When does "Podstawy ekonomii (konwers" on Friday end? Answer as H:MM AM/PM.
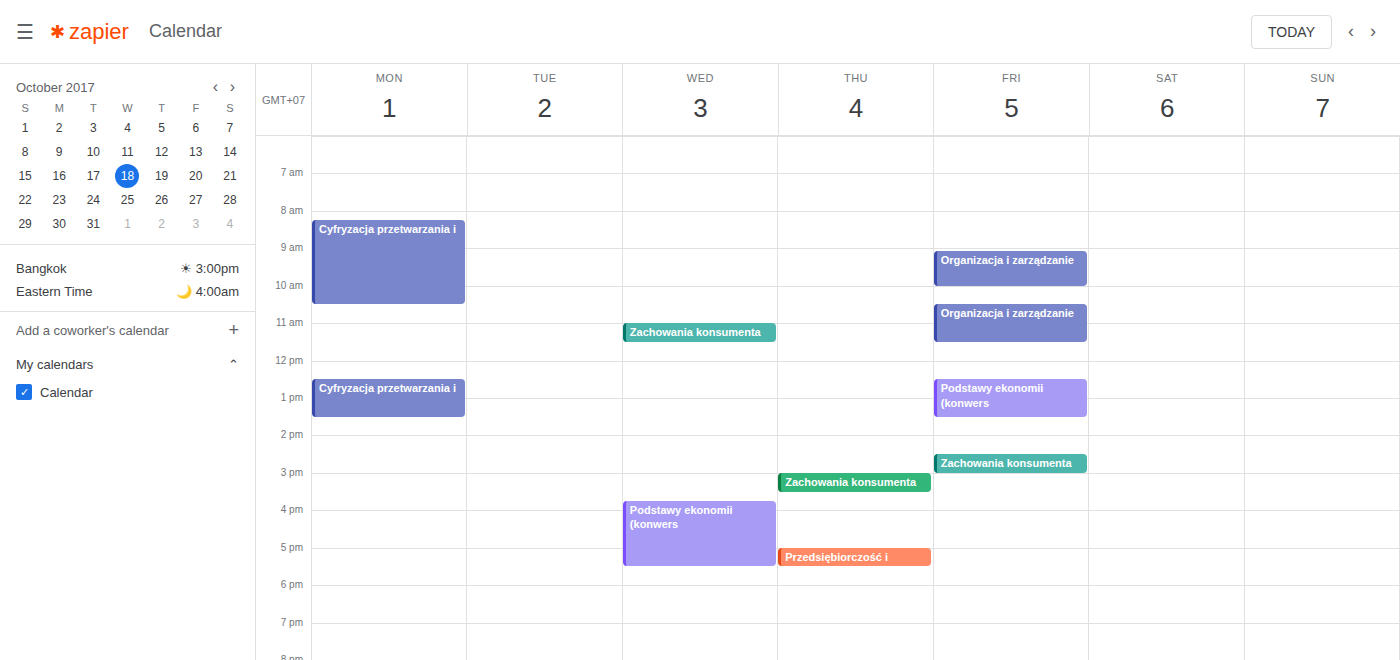
1:30 PM